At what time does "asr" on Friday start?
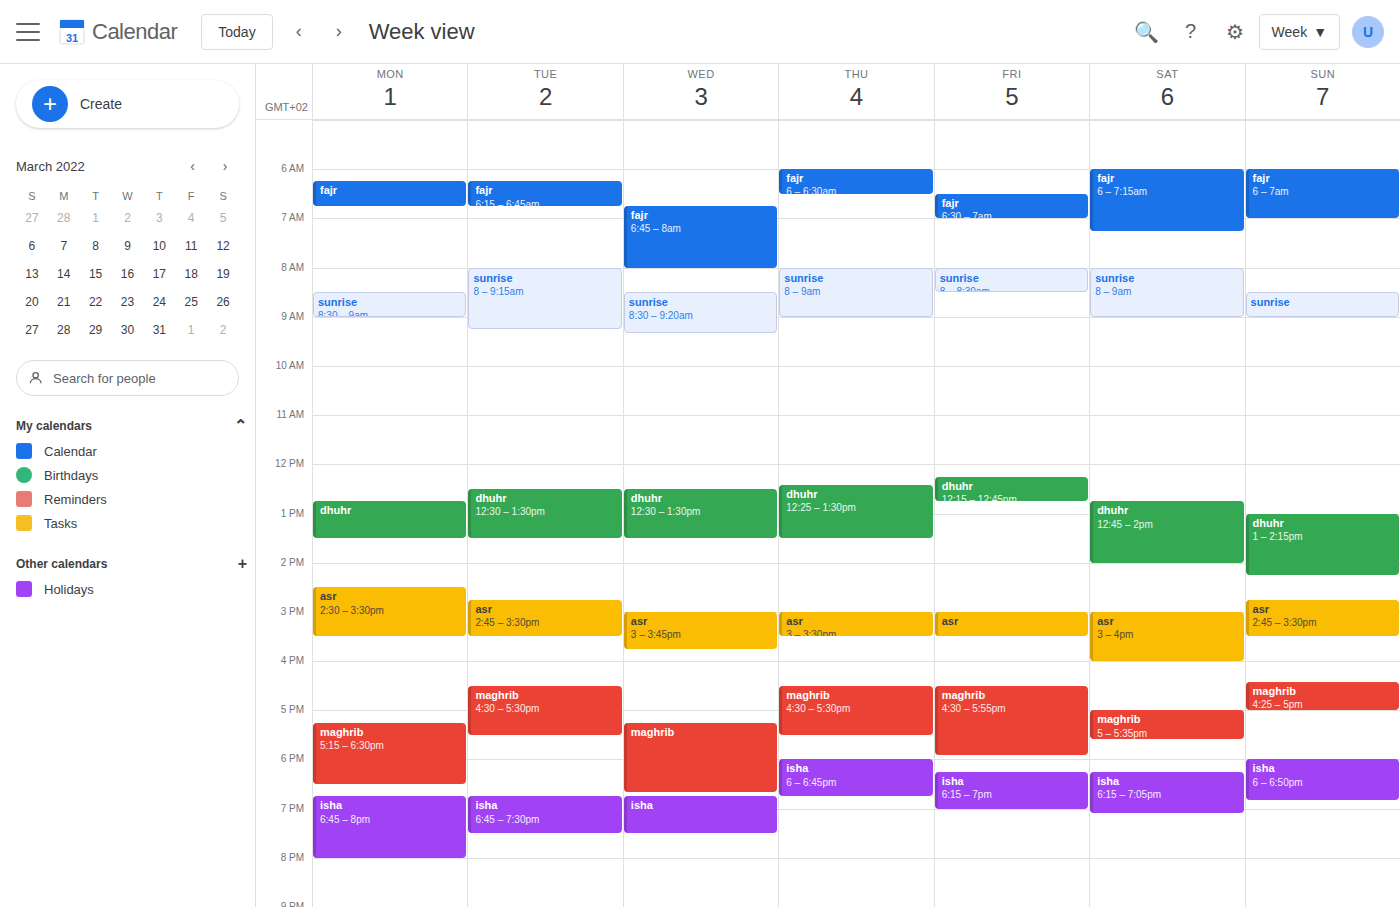
3:00 PM